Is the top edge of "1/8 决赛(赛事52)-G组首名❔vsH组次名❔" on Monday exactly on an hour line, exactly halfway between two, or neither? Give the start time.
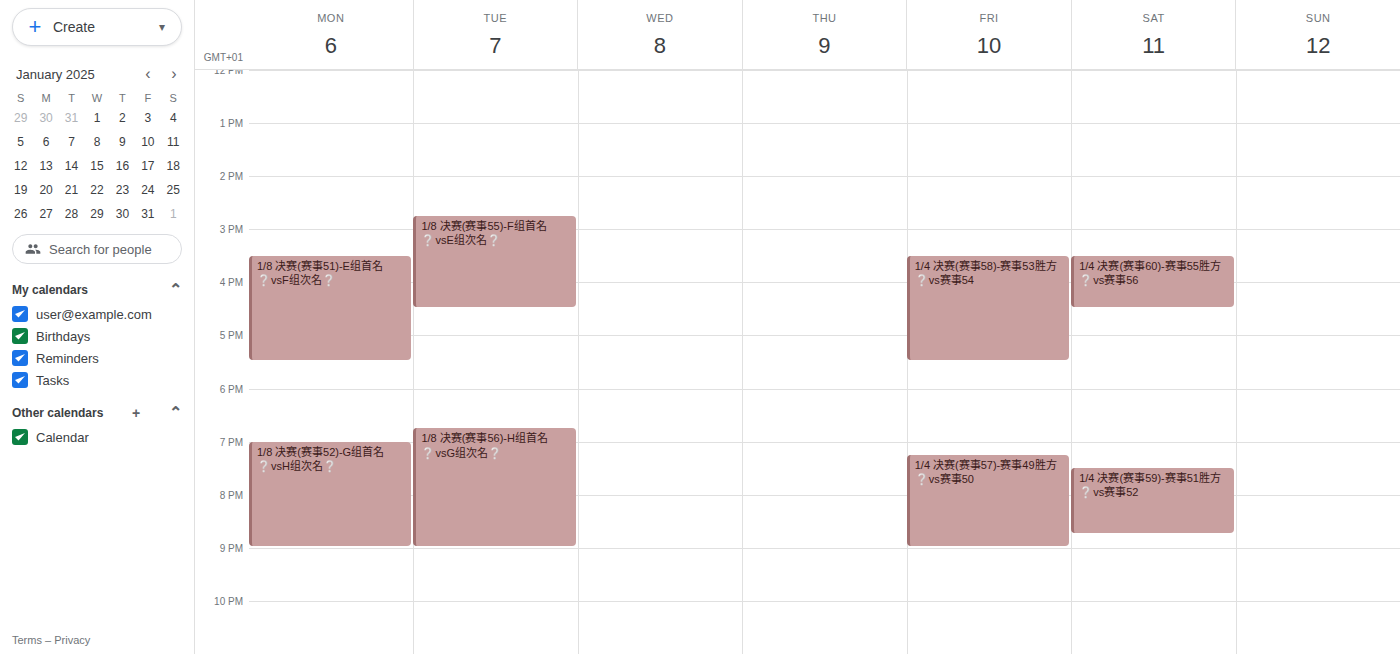
7:00 PM -- exactly on the 7 PM line.